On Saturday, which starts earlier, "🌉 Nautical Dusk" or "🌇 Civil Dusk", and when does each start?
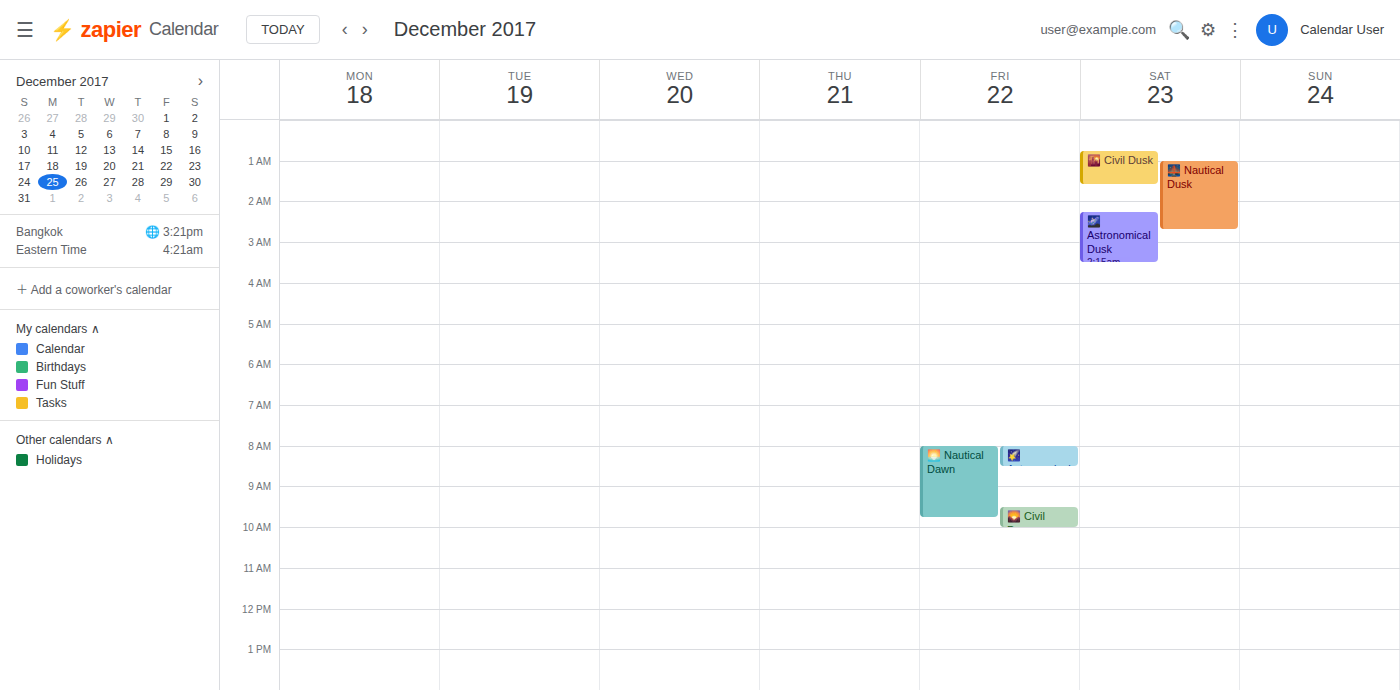
"🌇 Civil Dusk" 12:45 AM; "🌉 Nautical Dusk" 1:00 AM.